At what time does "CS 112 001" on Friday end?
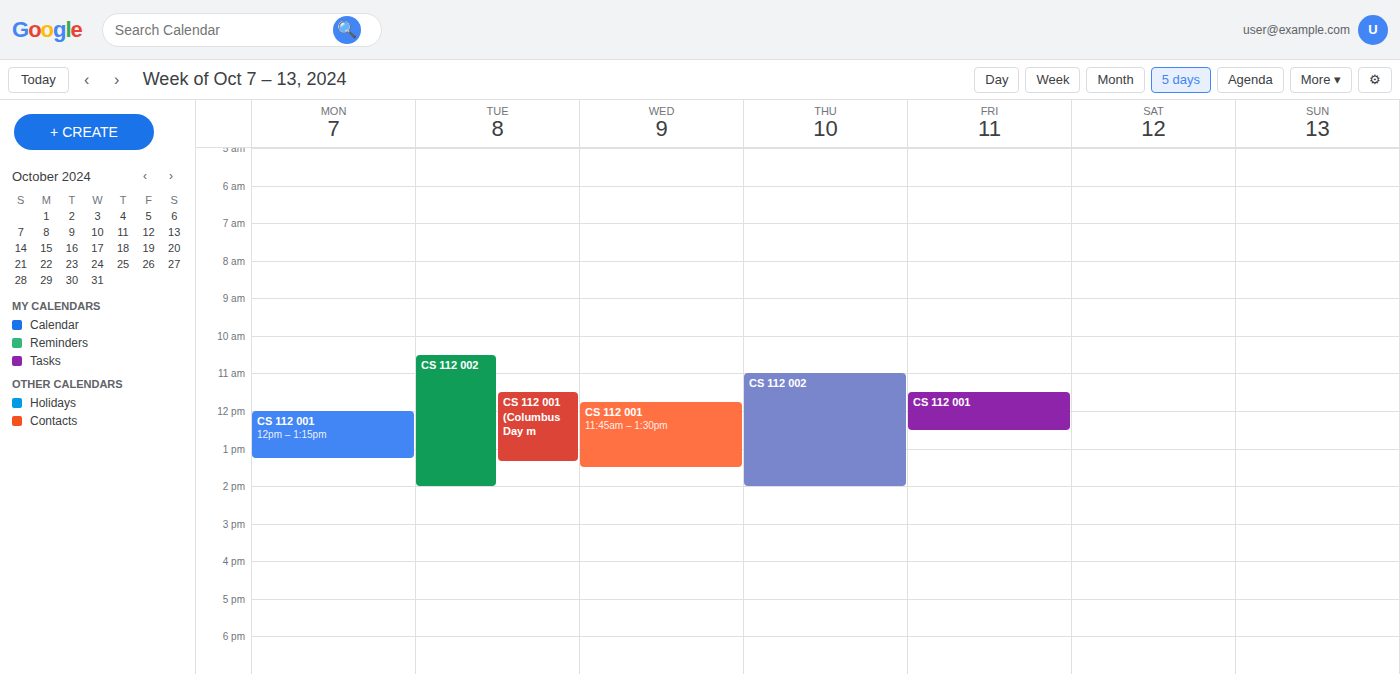
12:30 PM